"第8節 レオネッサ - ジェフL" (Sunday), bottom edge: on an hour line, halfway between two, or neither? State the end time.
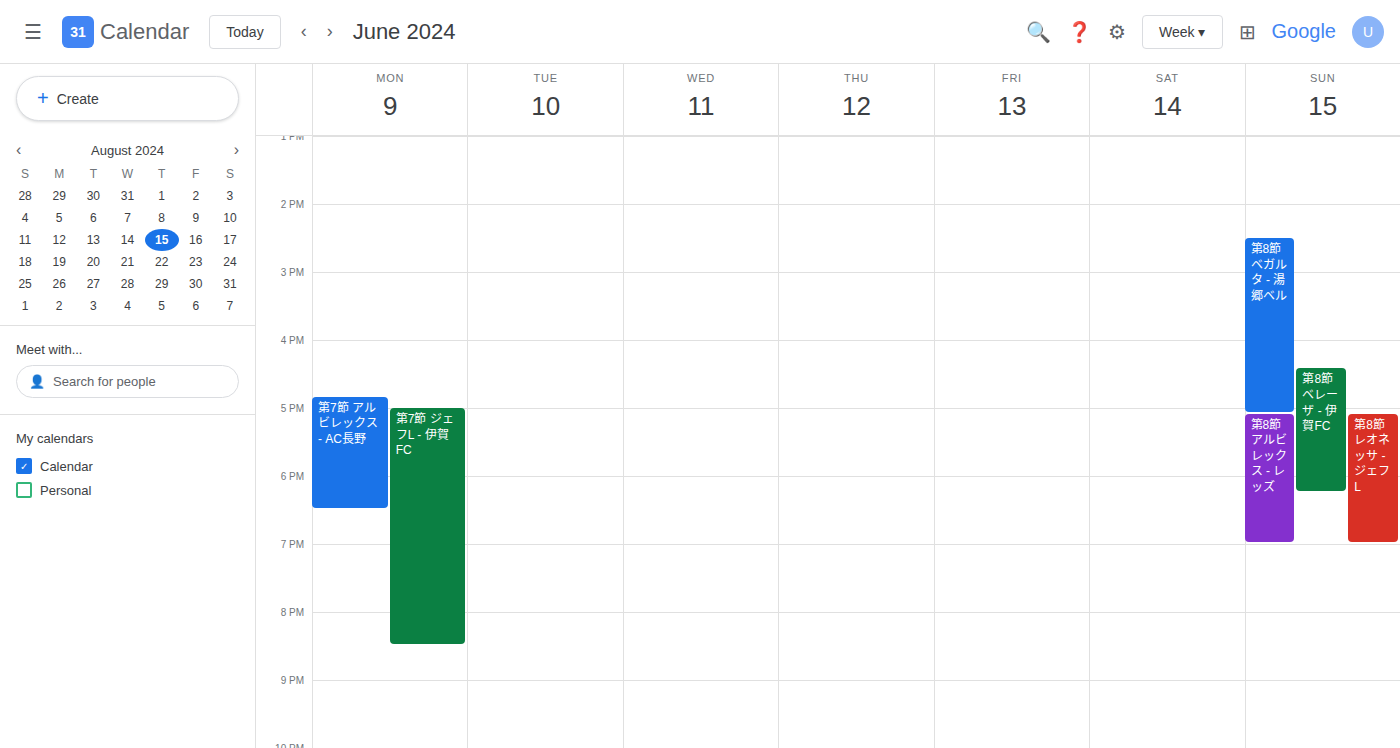
19:00 -- exactly on the 19:00 line.